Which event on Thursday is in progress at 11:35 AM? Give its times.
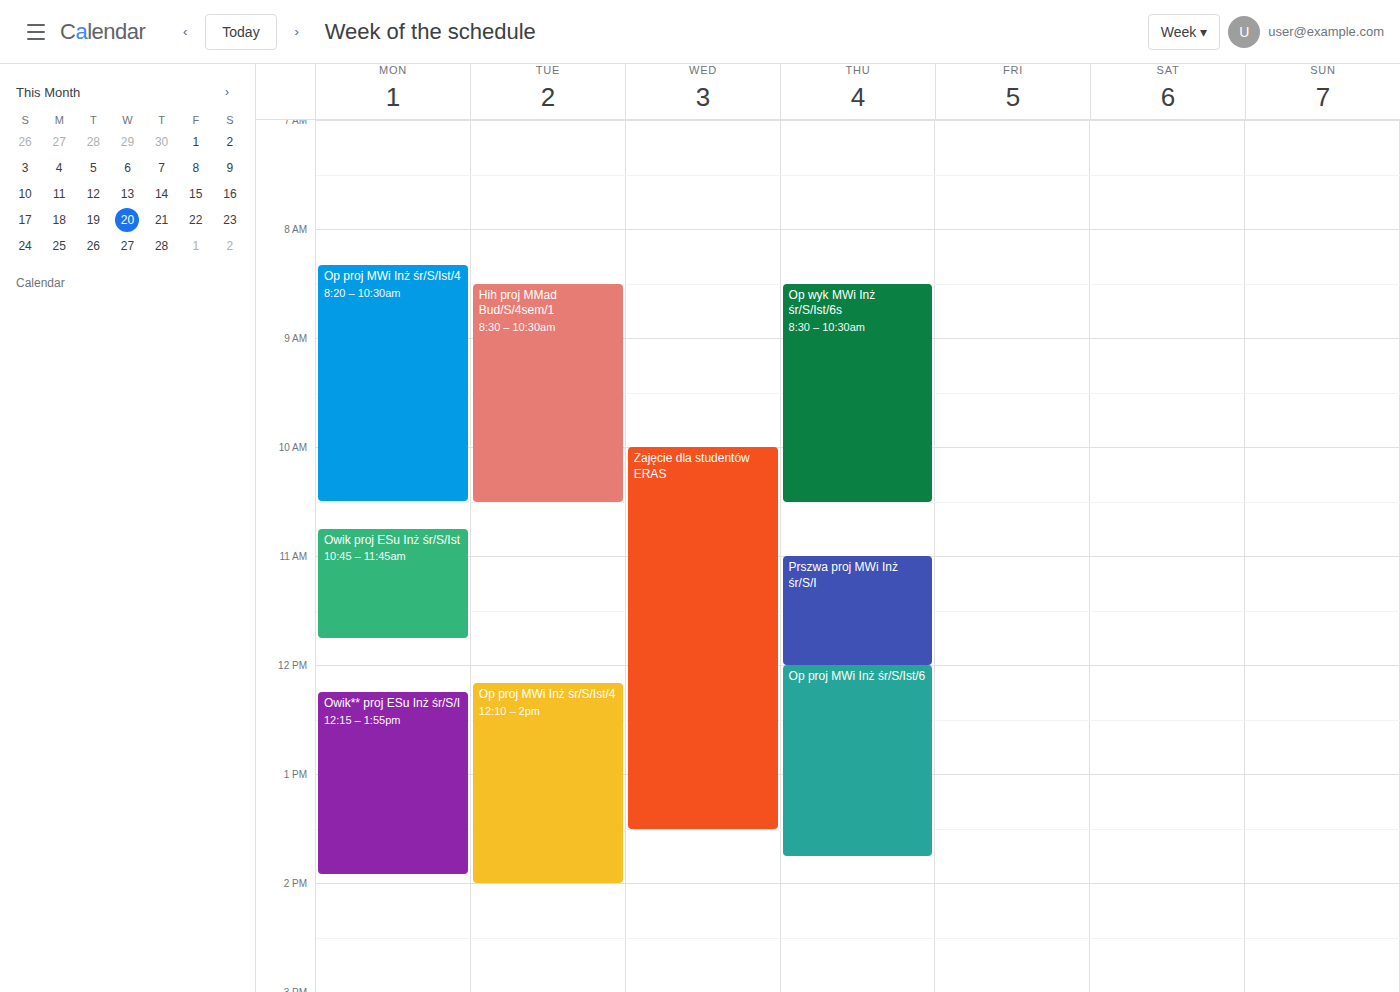
"Prszwa proj MWi Inż śr/S/I", 11:00 AM to 12:00 PM